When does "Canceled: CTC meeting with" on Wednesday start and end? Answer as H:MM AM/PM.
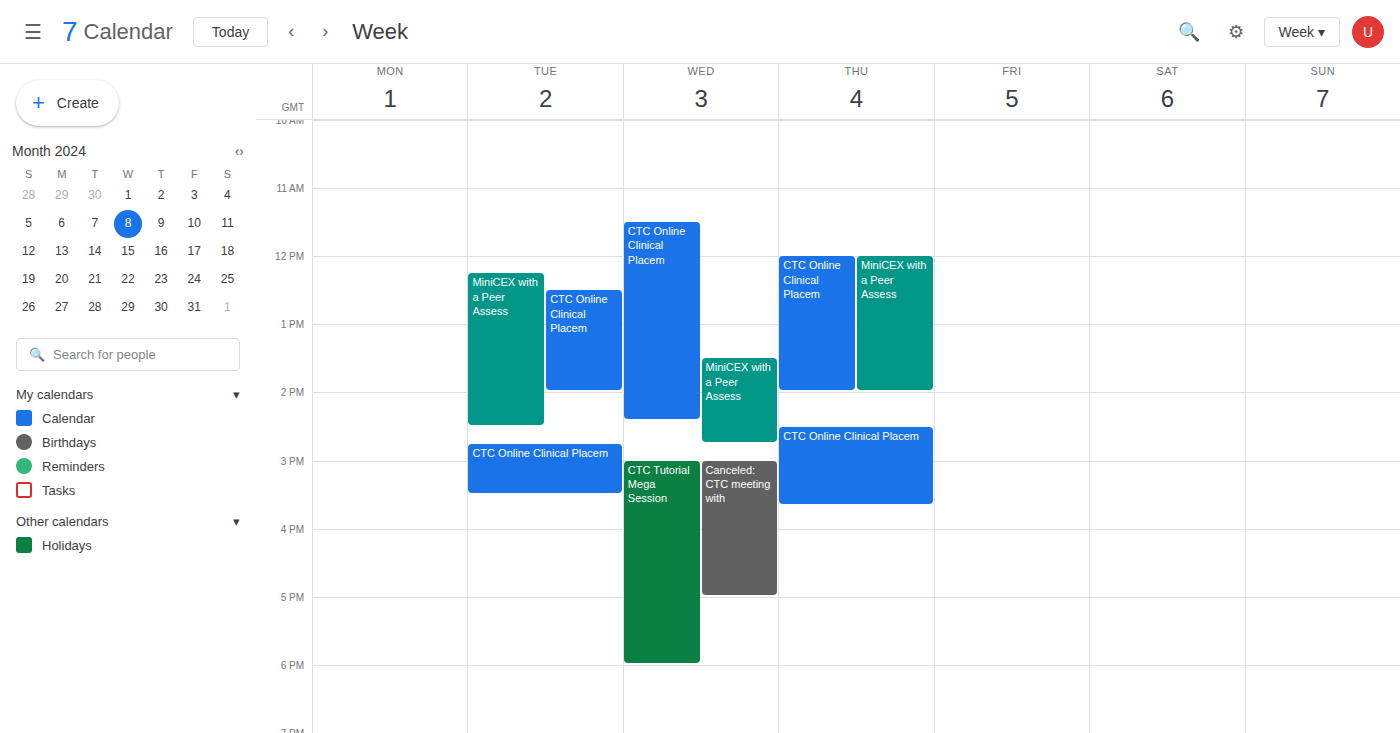
3:00 PM to 5:00 PM